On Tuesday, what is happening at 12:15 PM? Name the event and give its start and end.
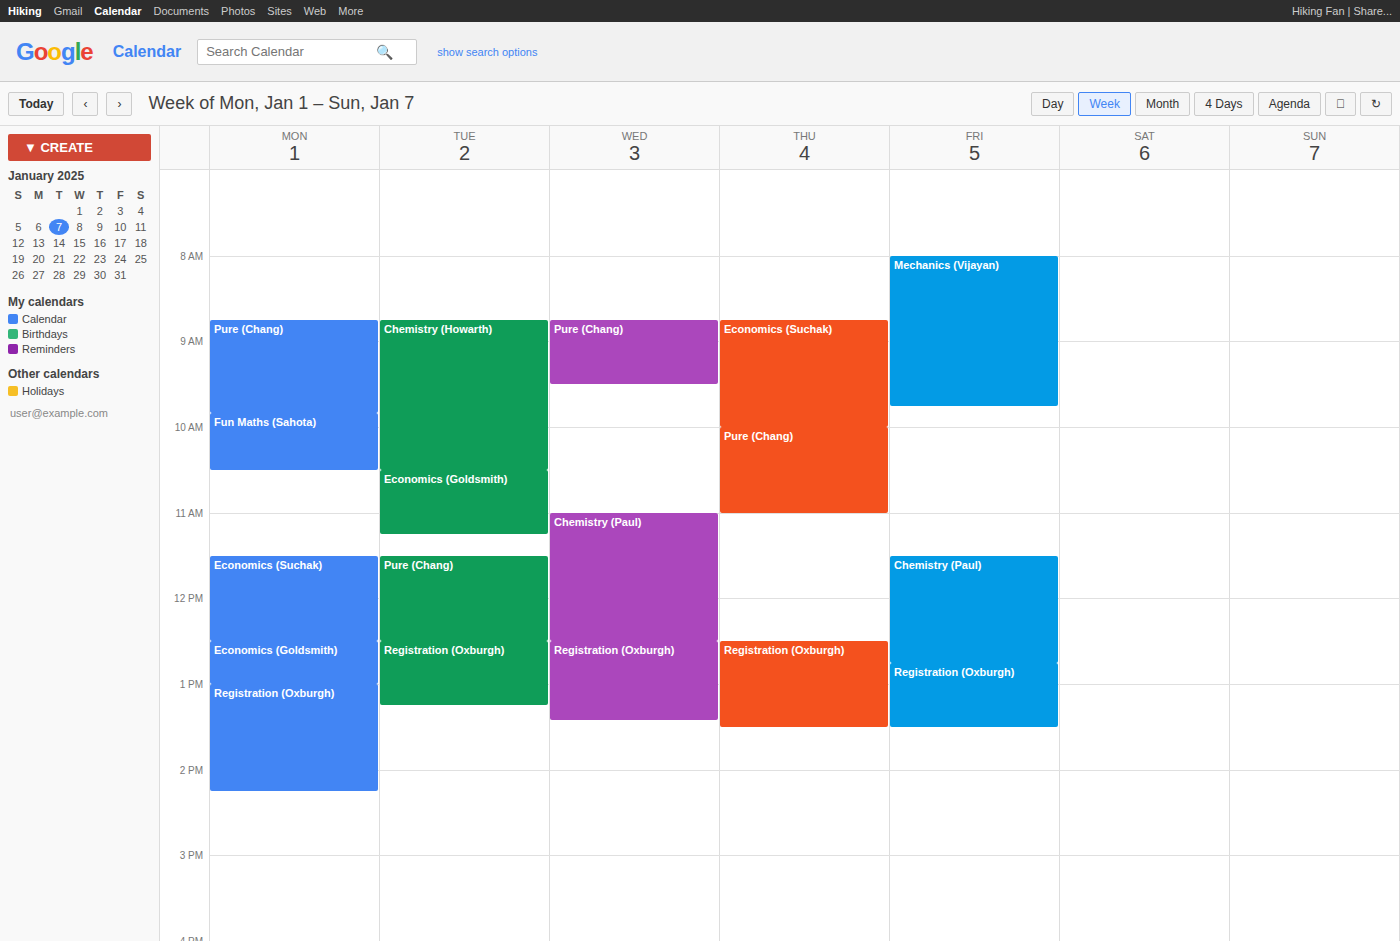
"Pure (Chang)", 11:30 AM to 12:30 PM